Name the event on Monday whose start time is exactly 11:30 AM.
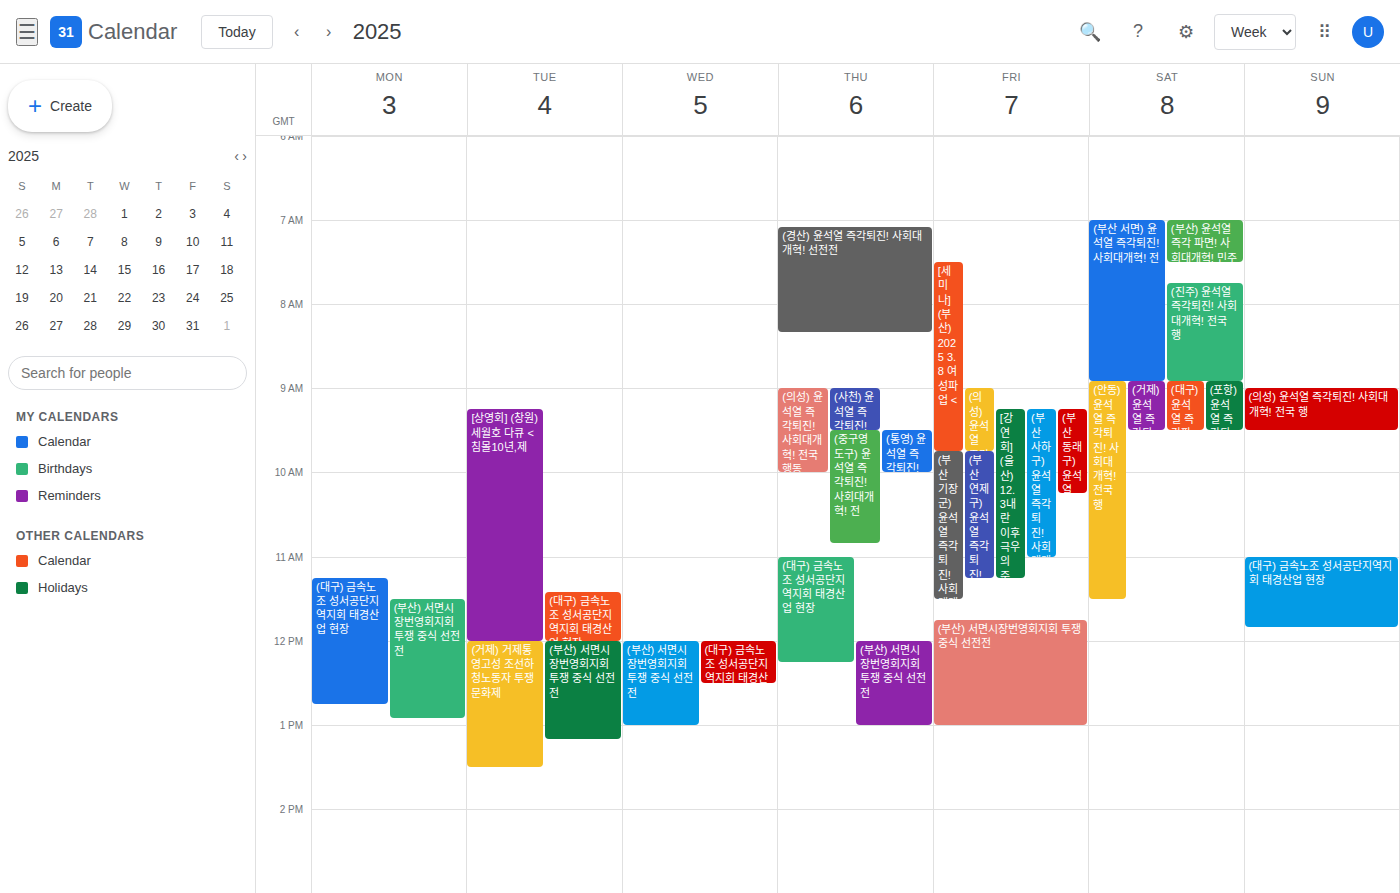
"(부산) 서면시장번영회지회 투쟁 중식 선전전"